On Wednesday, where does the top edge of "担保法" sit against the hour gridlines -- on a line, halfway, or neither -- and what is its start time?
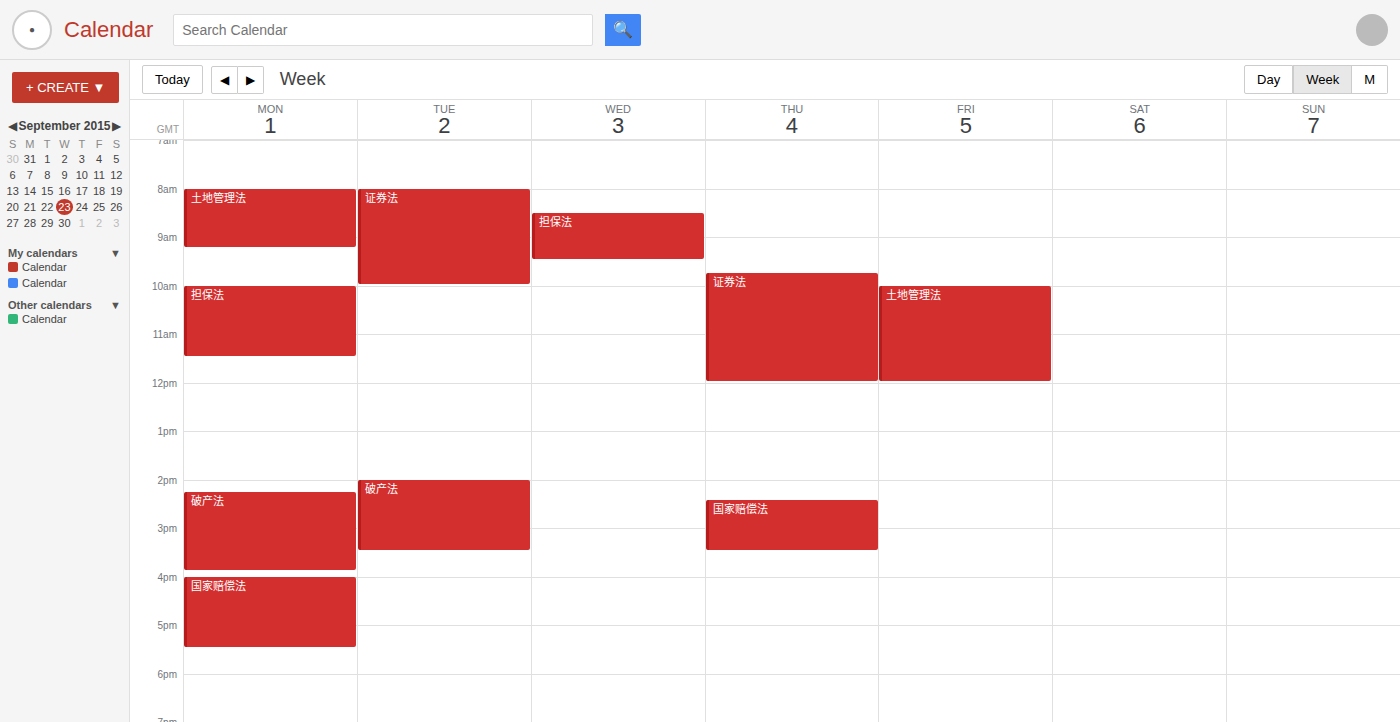
8:30 AM -- halfway between the 8 AM and 9 AM lines.